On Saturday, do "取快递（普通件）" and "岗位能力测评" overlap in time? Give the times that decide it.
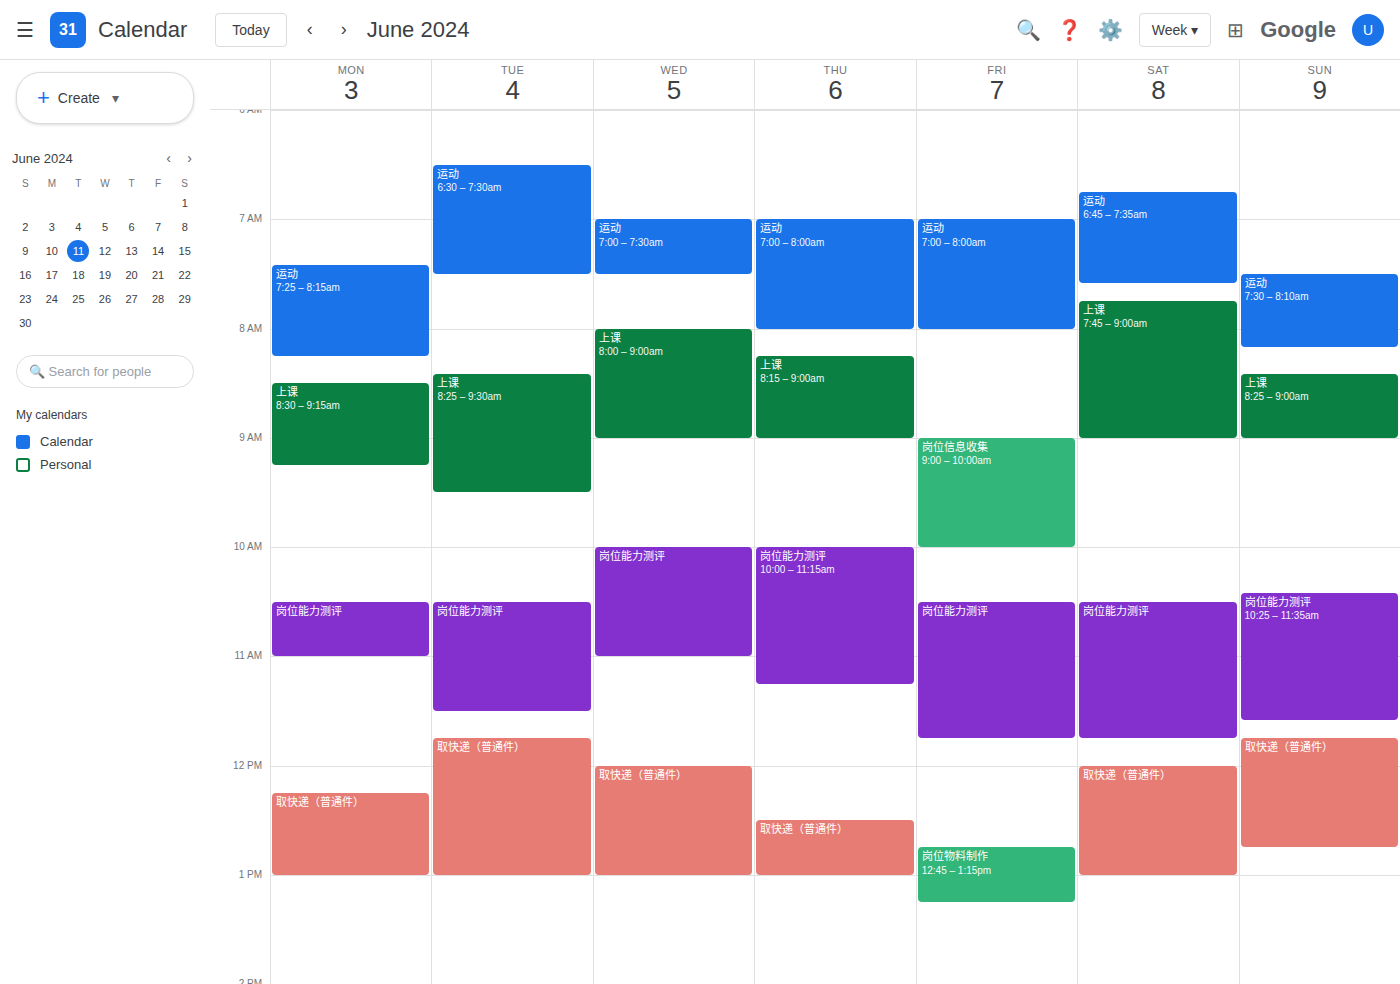
"岗位能力测评" ends at 11:45 AM and "取快递（普通件）" starts at 12:00 PM -- no overlap.